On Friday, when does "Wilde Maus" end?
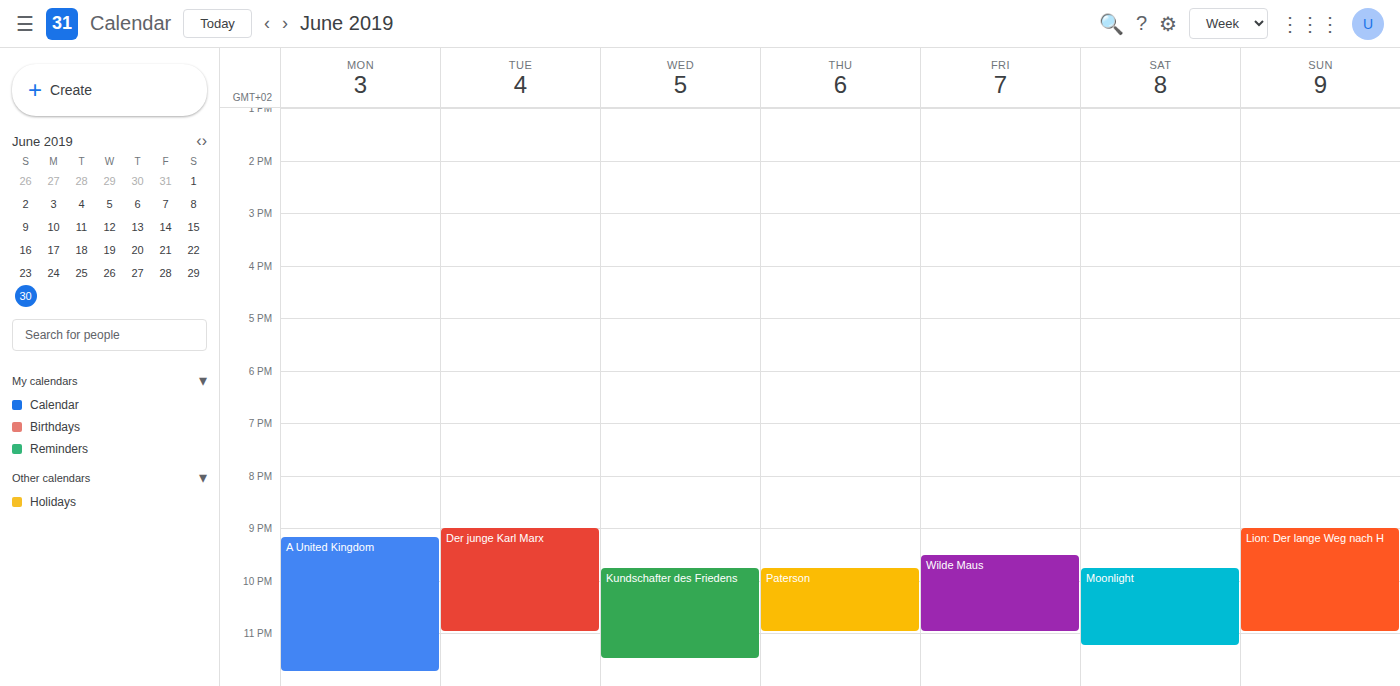
11:00 PM